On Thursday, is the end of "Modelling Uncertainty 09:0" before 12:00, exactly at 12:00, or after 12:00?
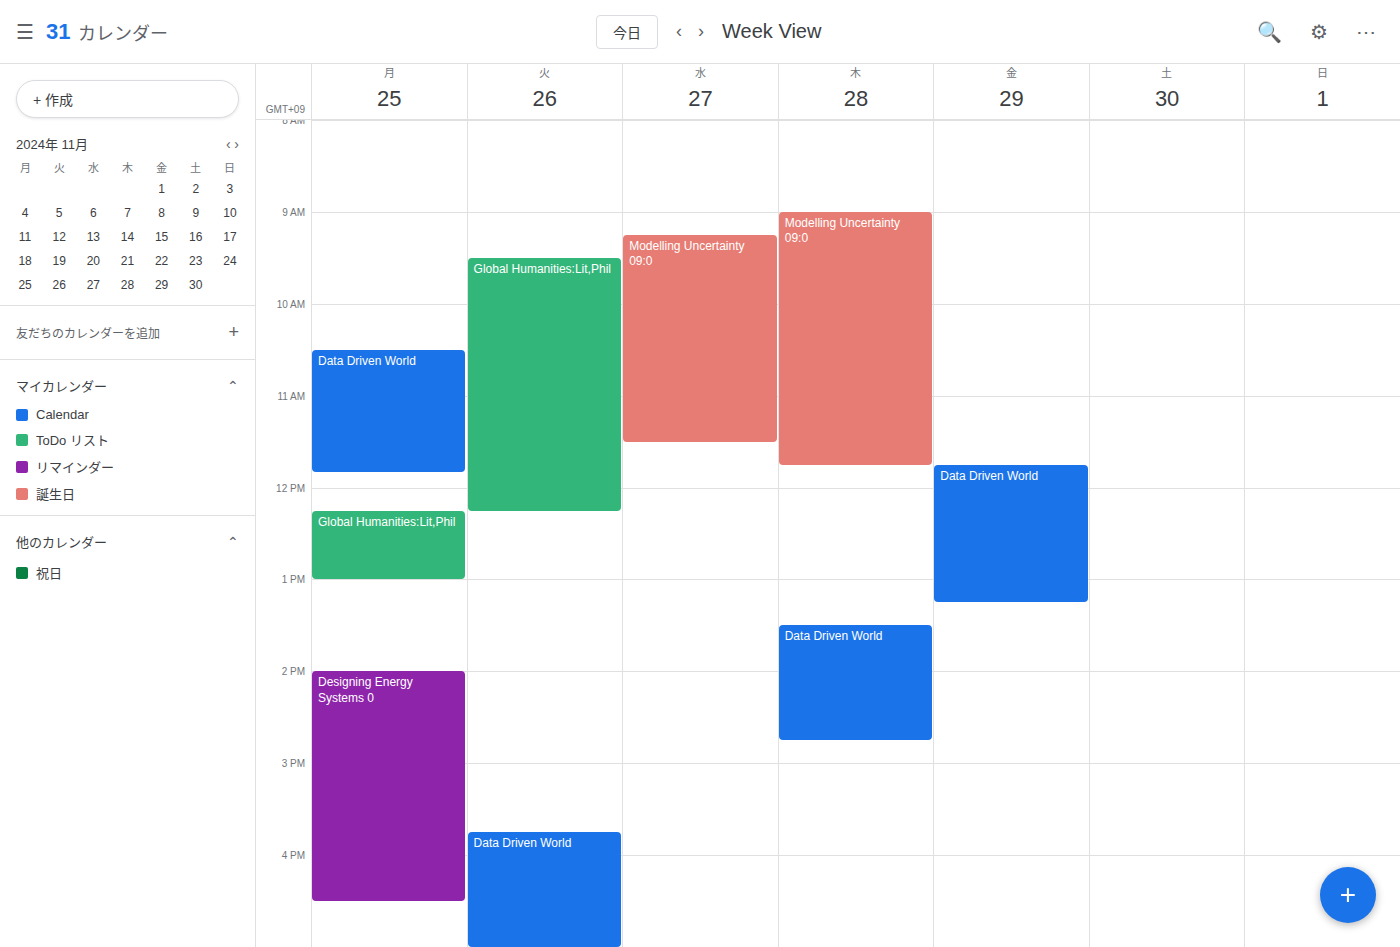
11:45 -- before 12:00, 15 minutes above the 12:00 line.